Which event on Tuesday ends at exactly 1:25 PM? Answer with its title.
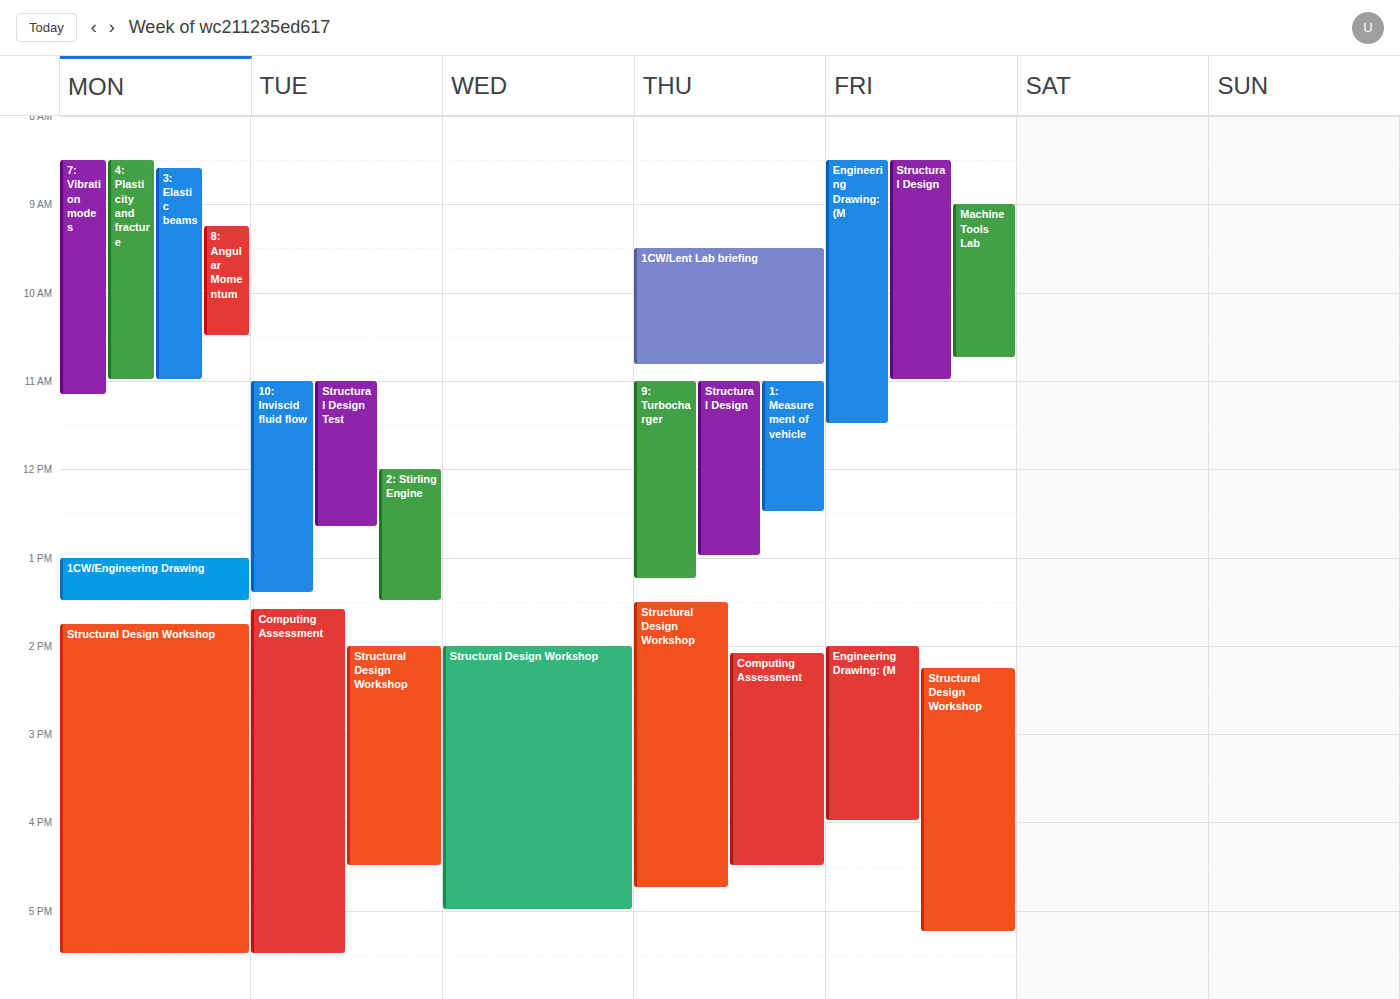
"10: Inviscid fluid flow"